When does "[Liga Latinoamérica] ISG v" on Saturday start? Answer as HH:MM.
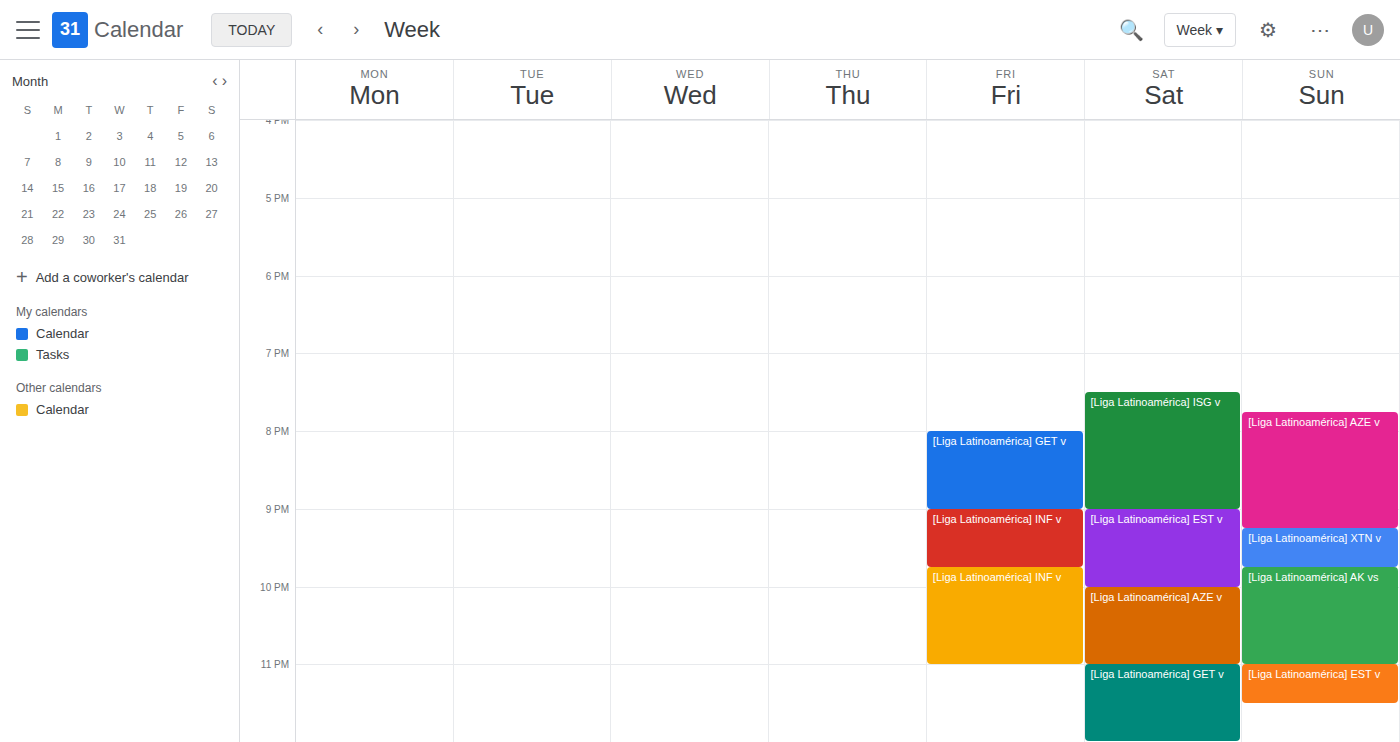
19:30